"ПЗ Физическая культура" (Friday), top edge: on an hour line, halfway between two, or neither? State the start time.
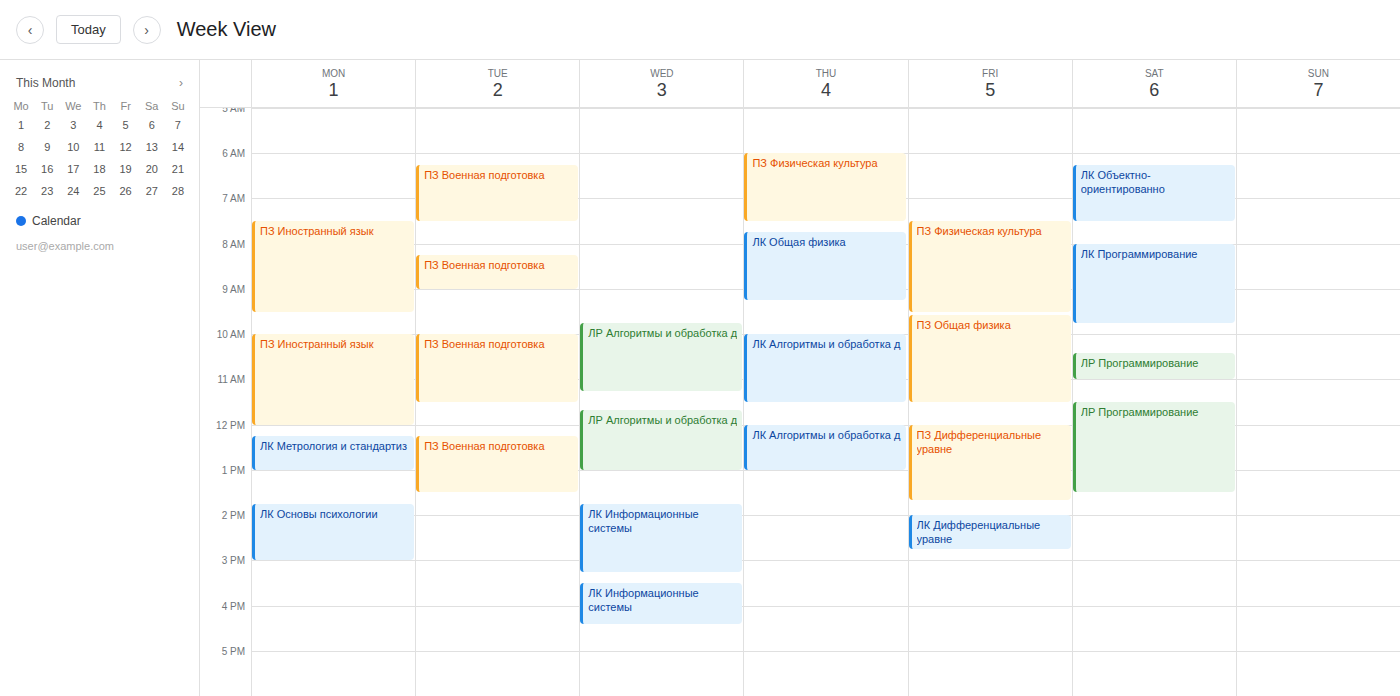
7:30 AM -- halfway between the 7 AM and 8 AM lines.